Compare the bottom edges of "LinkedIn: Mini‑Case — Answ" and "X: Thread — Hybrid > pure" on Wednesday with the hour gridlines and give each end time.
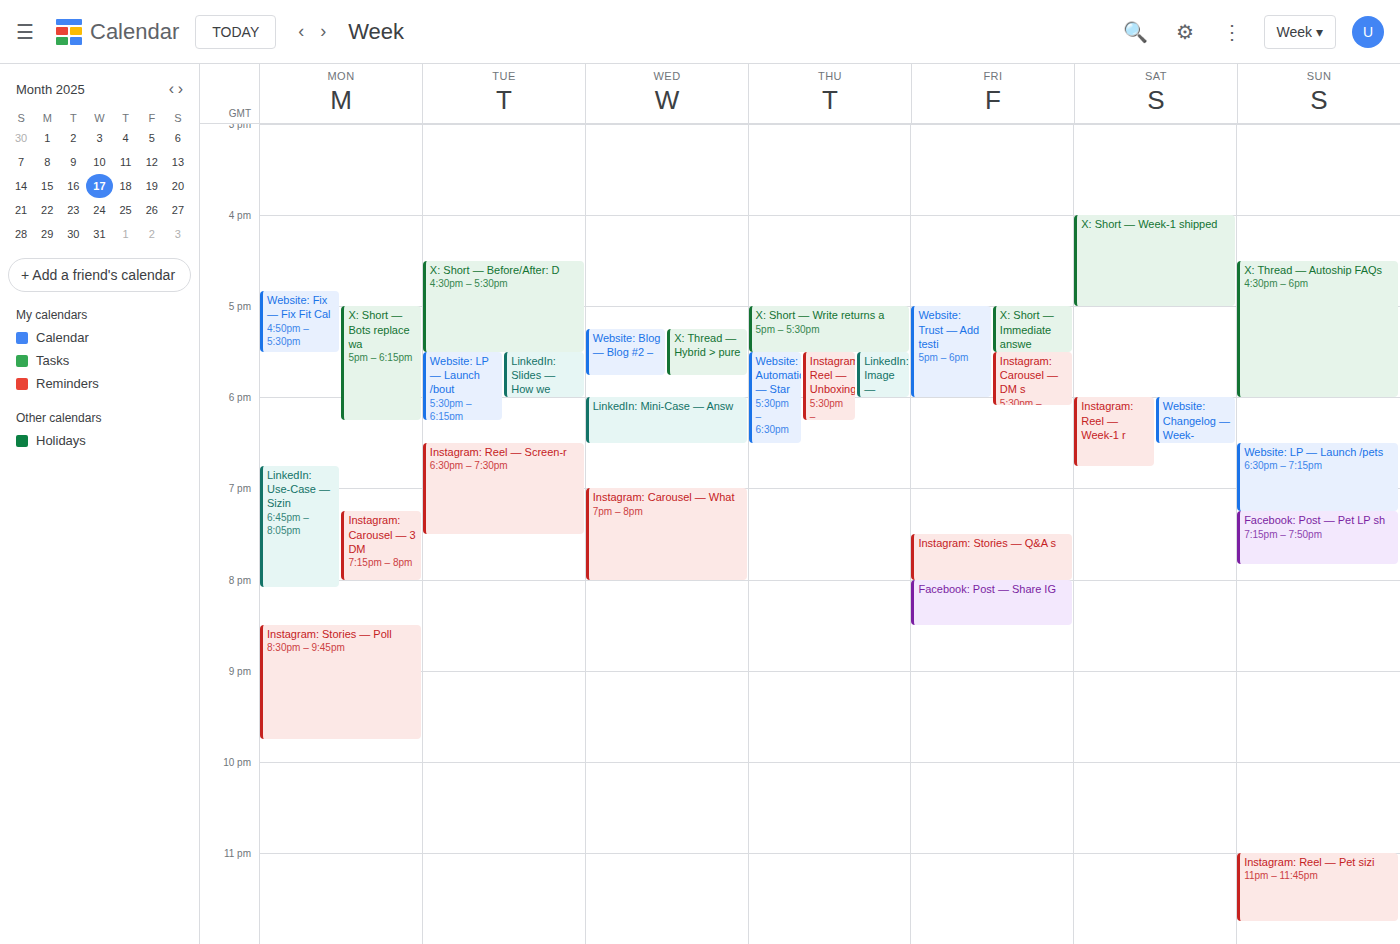
"LinkedIn: Mini‑Case — Answ": 6:30 PM, halfway between the 6 PM and 7 PM lines. "X: Thread — Hybrid > pure": 5:45 PM, neither: three quarters of the way from the 5 PM line to the 6 PM line.